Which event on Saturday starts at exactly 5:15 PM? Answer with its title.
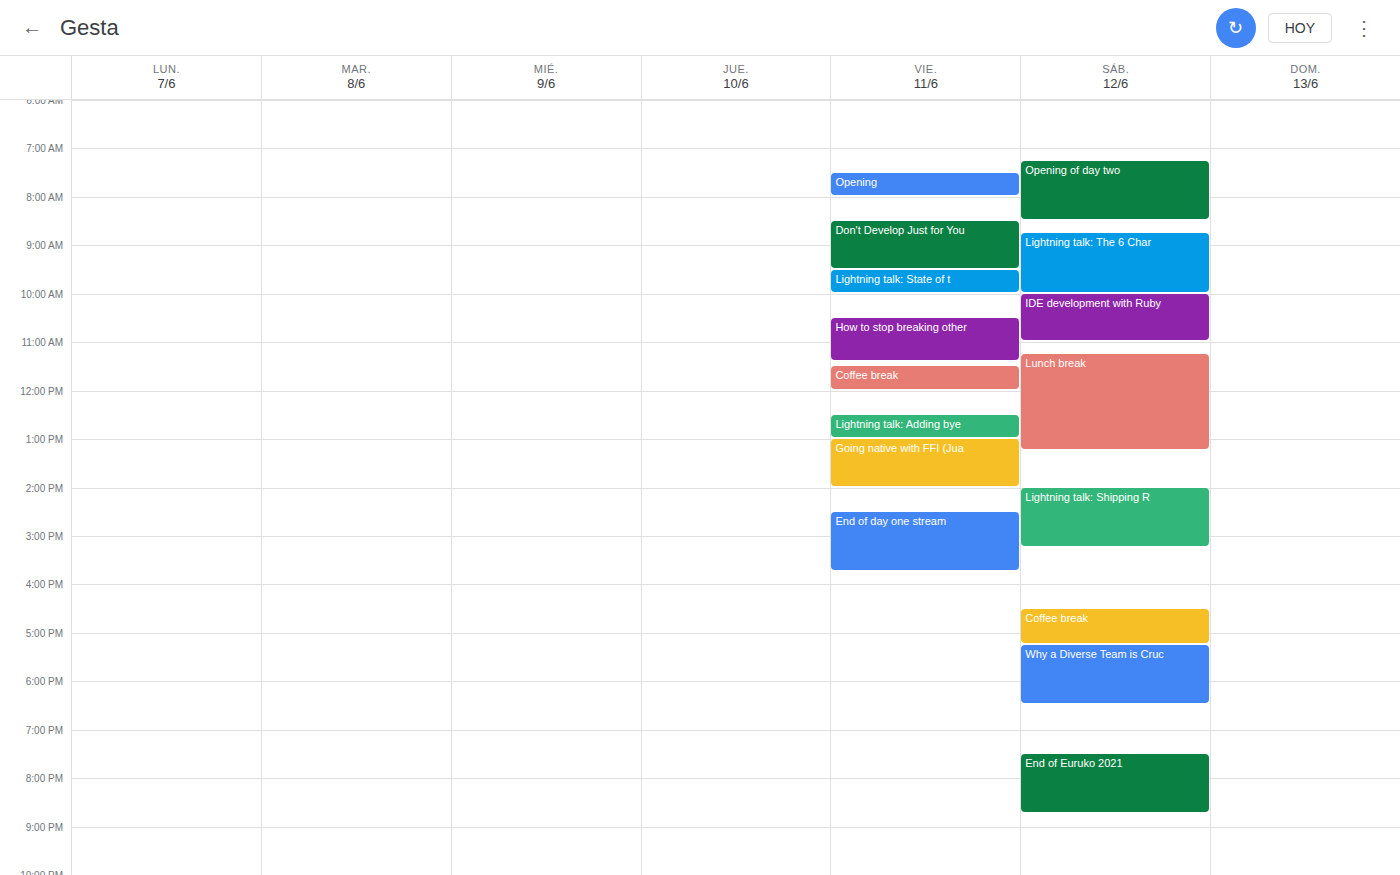
"Why a Diverse Team is Cruc"